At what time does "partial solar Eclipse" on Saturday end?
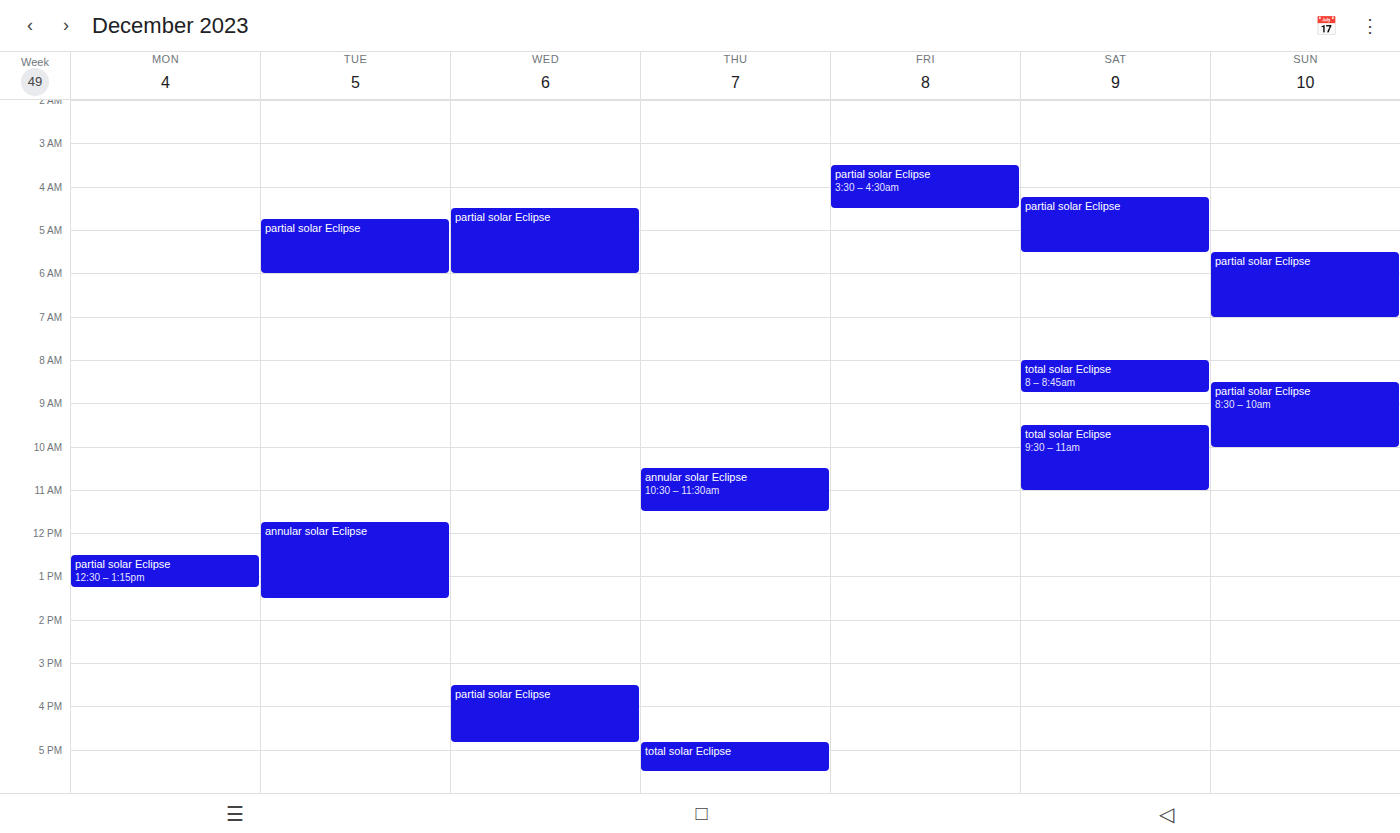
5:30 AM